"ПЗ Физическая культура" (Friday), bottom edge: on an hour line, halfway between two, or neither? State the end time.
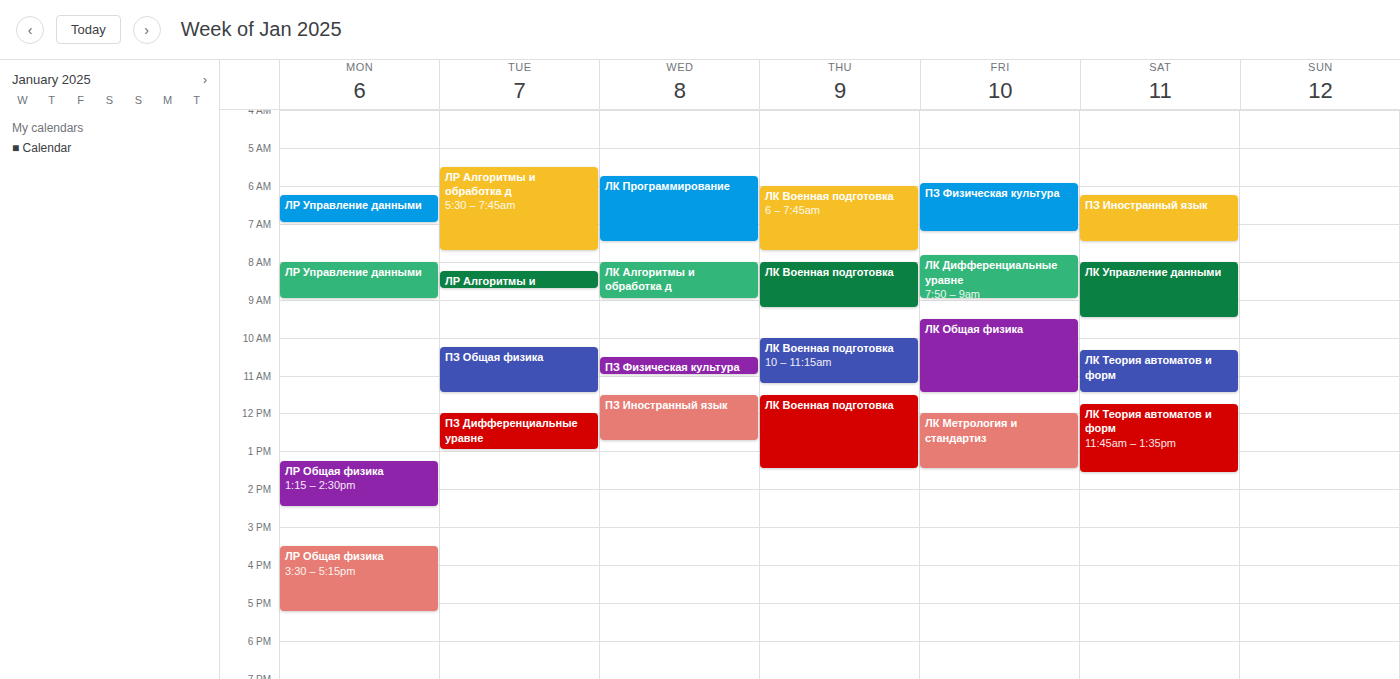
7:15 AM -- neither: a quarter of the way from the 7 AM line to the 8 AM line.